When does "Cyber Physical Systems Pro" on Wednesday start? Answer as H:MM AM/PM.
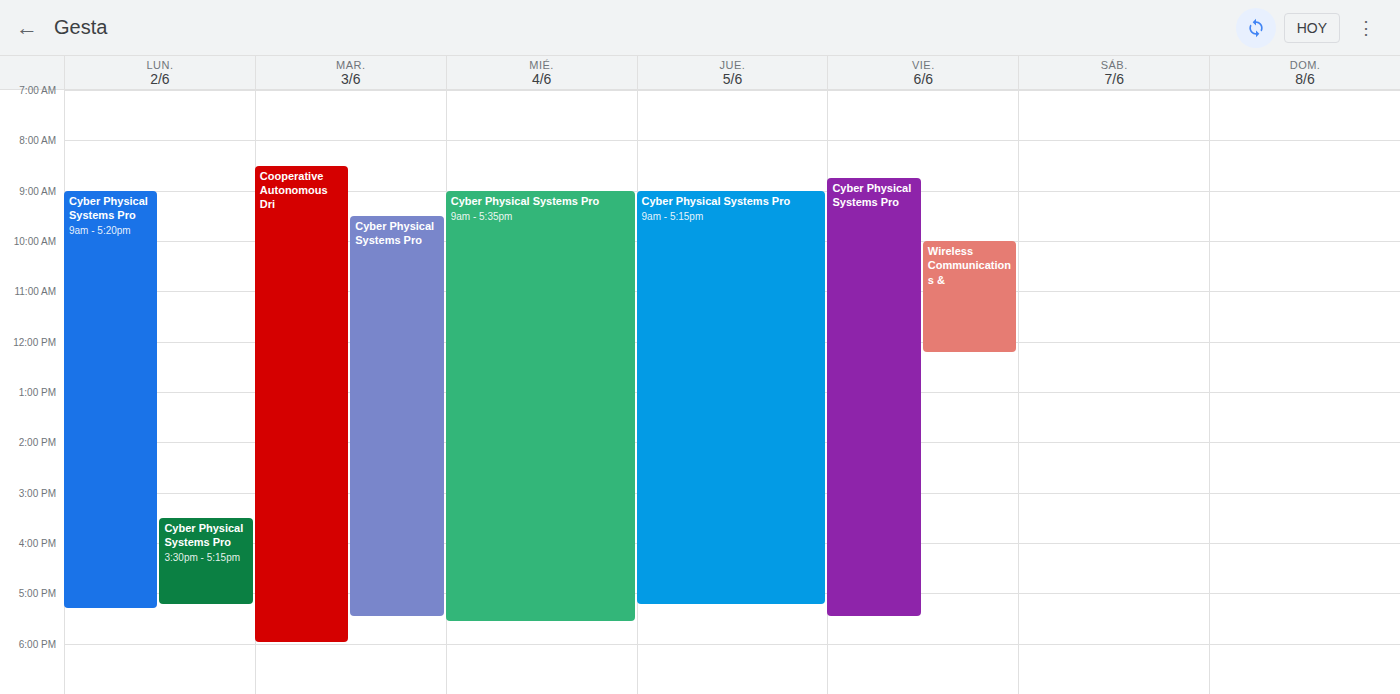
9:00 AM